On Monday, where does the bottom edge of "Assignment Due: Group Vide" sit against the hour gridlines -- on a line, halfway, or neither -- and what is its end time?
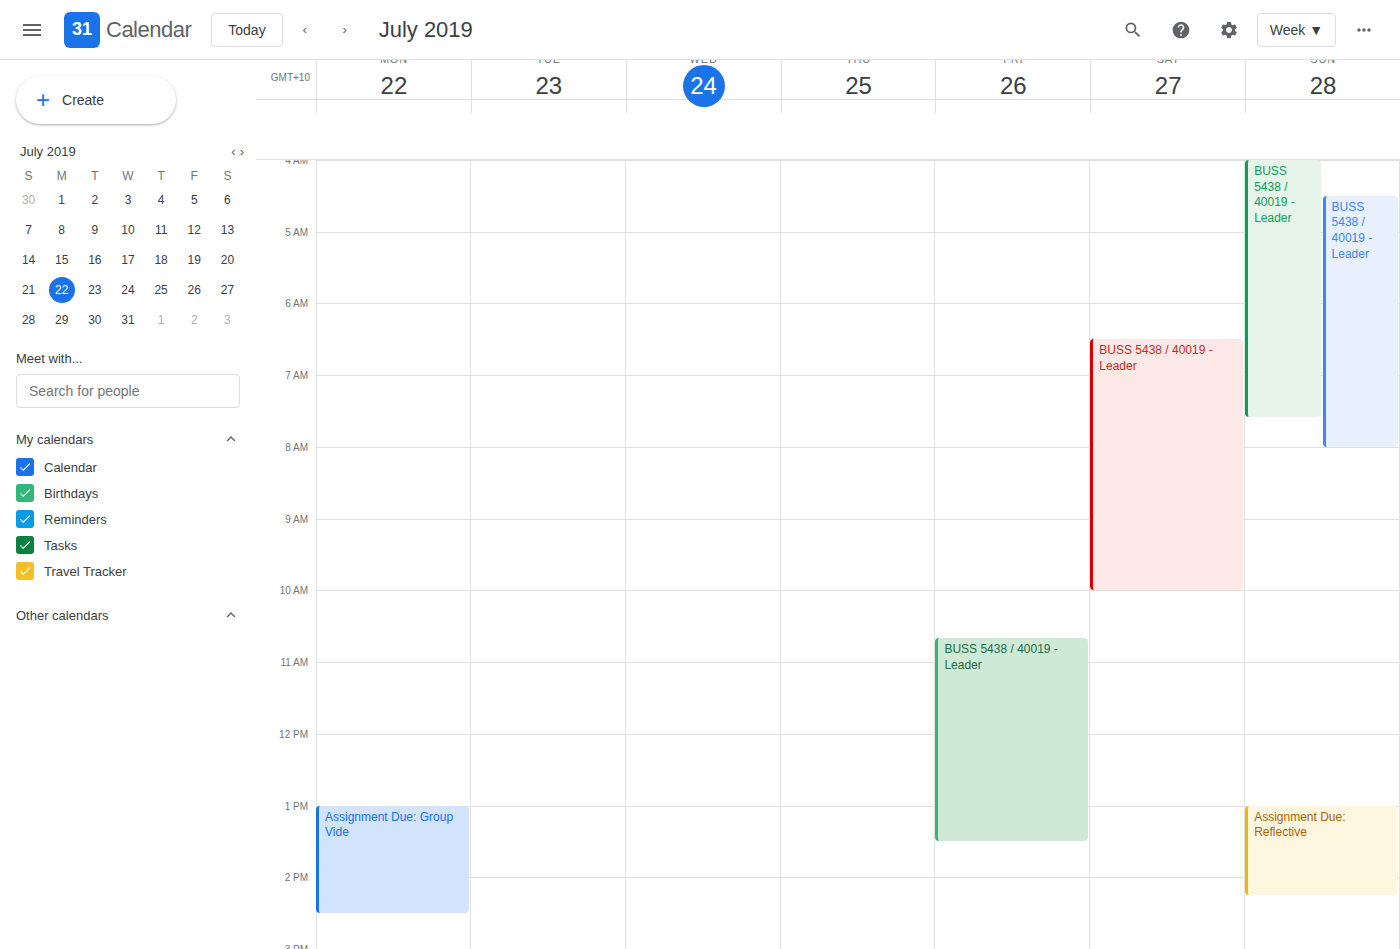
2:30 PM -- halfway between the 2 PM and 3 PM lines.